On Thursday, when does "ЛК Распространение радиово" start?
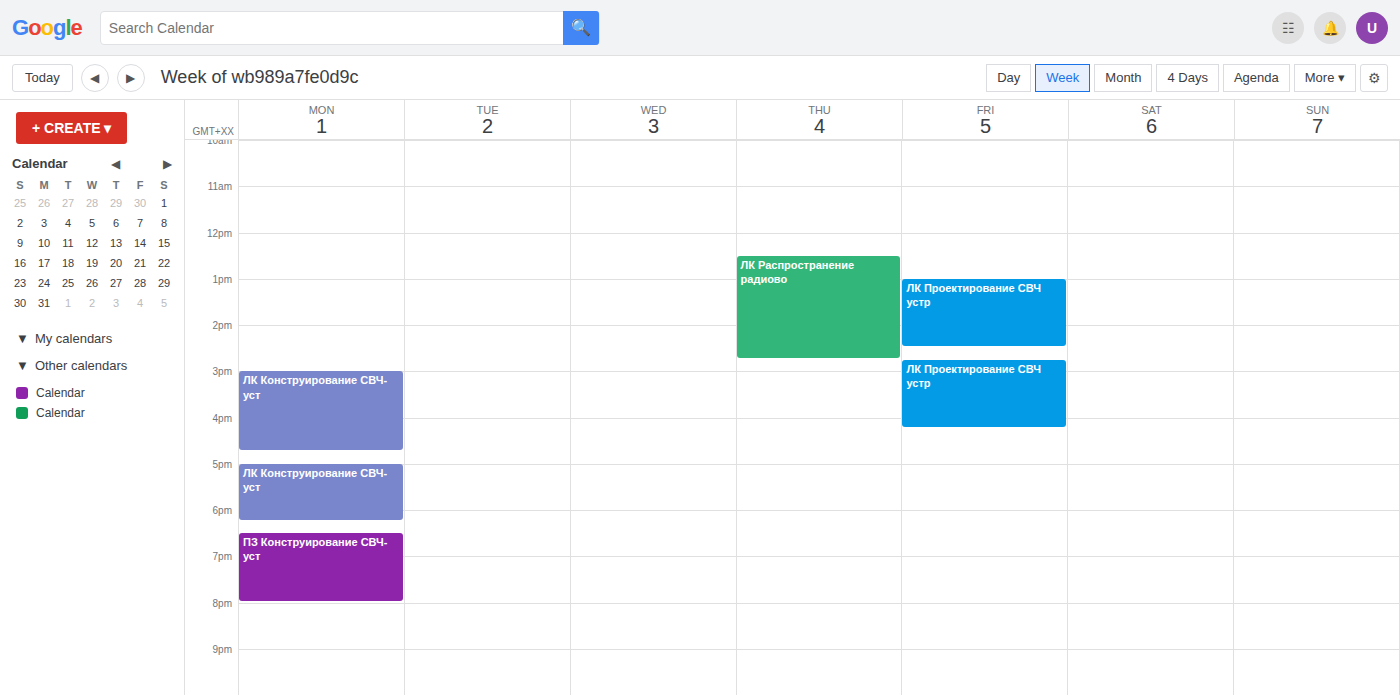
12:30 PM